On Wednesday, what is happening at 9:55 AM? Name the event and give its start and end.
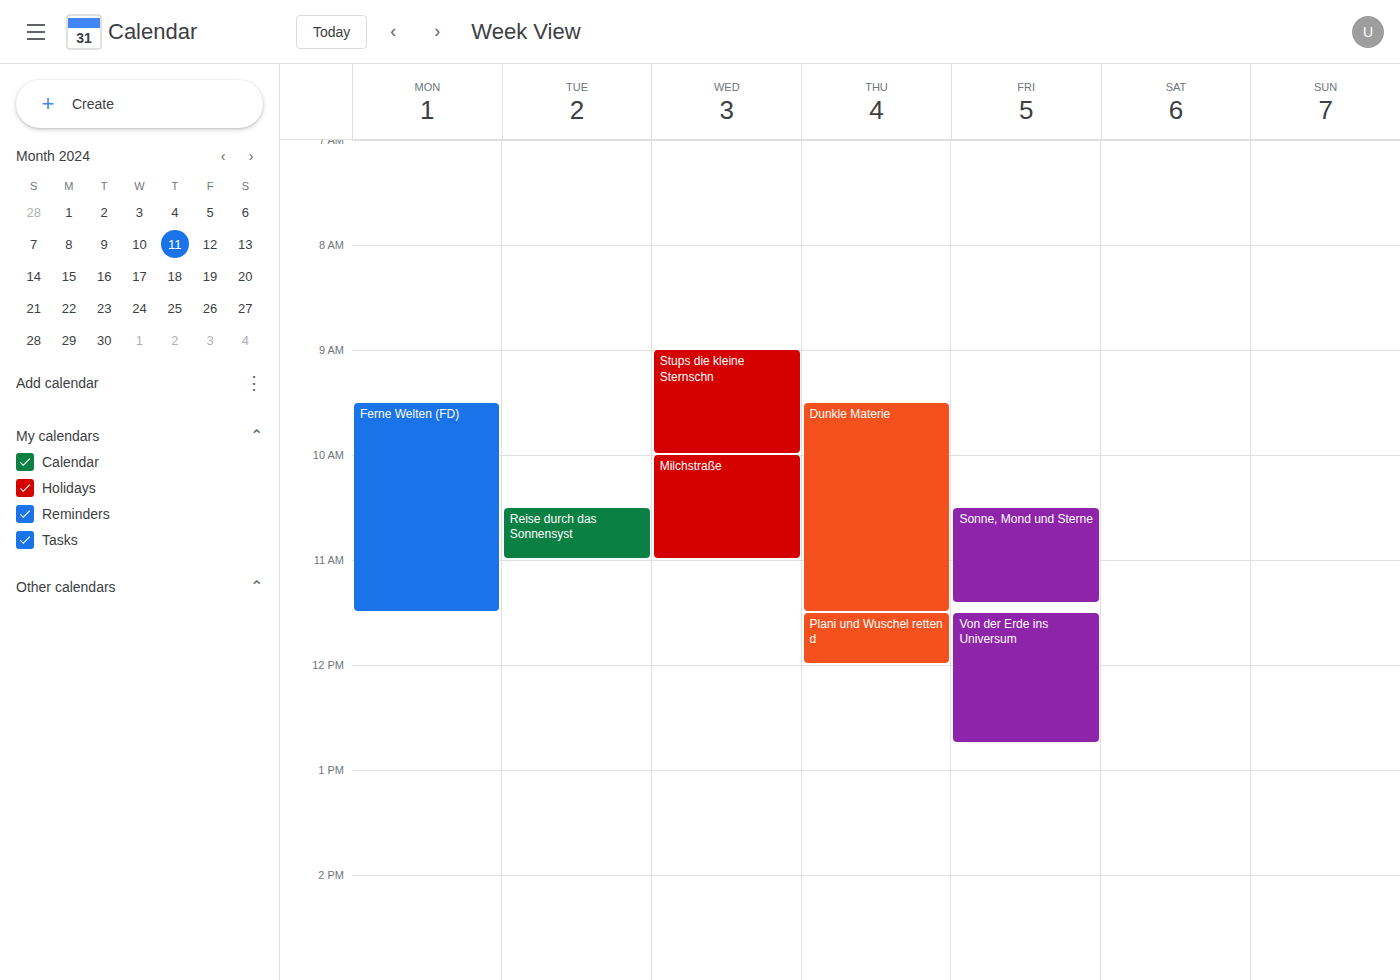
"Stups die kleine Sternschn", 9:00 AM to 10:00 AM